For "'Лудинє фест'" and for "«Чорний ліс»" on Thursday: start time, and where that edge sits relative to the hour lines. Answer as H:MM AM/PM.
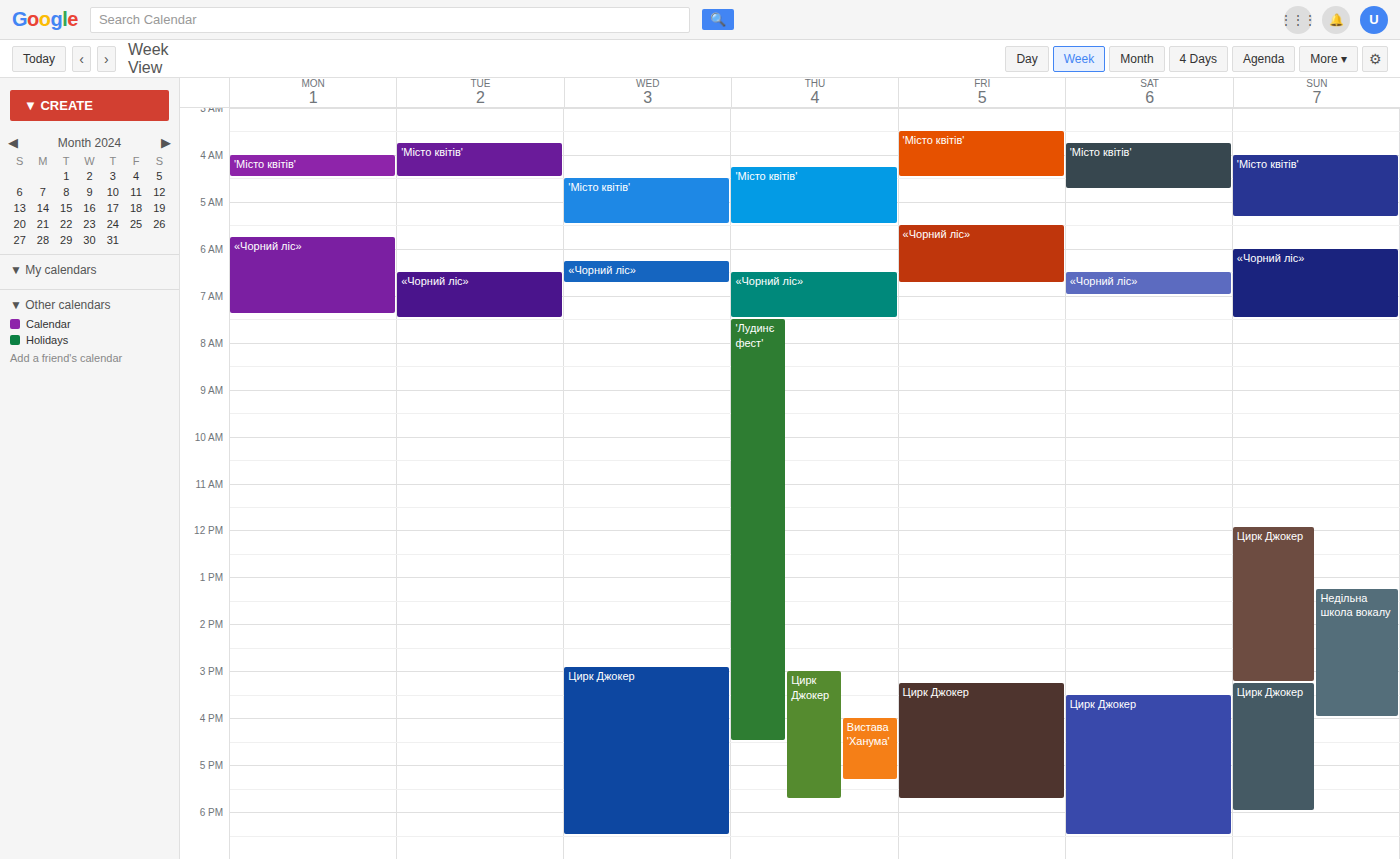
"'Лудинє фест'": 7:30 AM, halfway between the 7 AM and 8 AM lines. "«Чорний ліс»": 6:30 AM, halfway between the 6 AM and 7 AM lines.